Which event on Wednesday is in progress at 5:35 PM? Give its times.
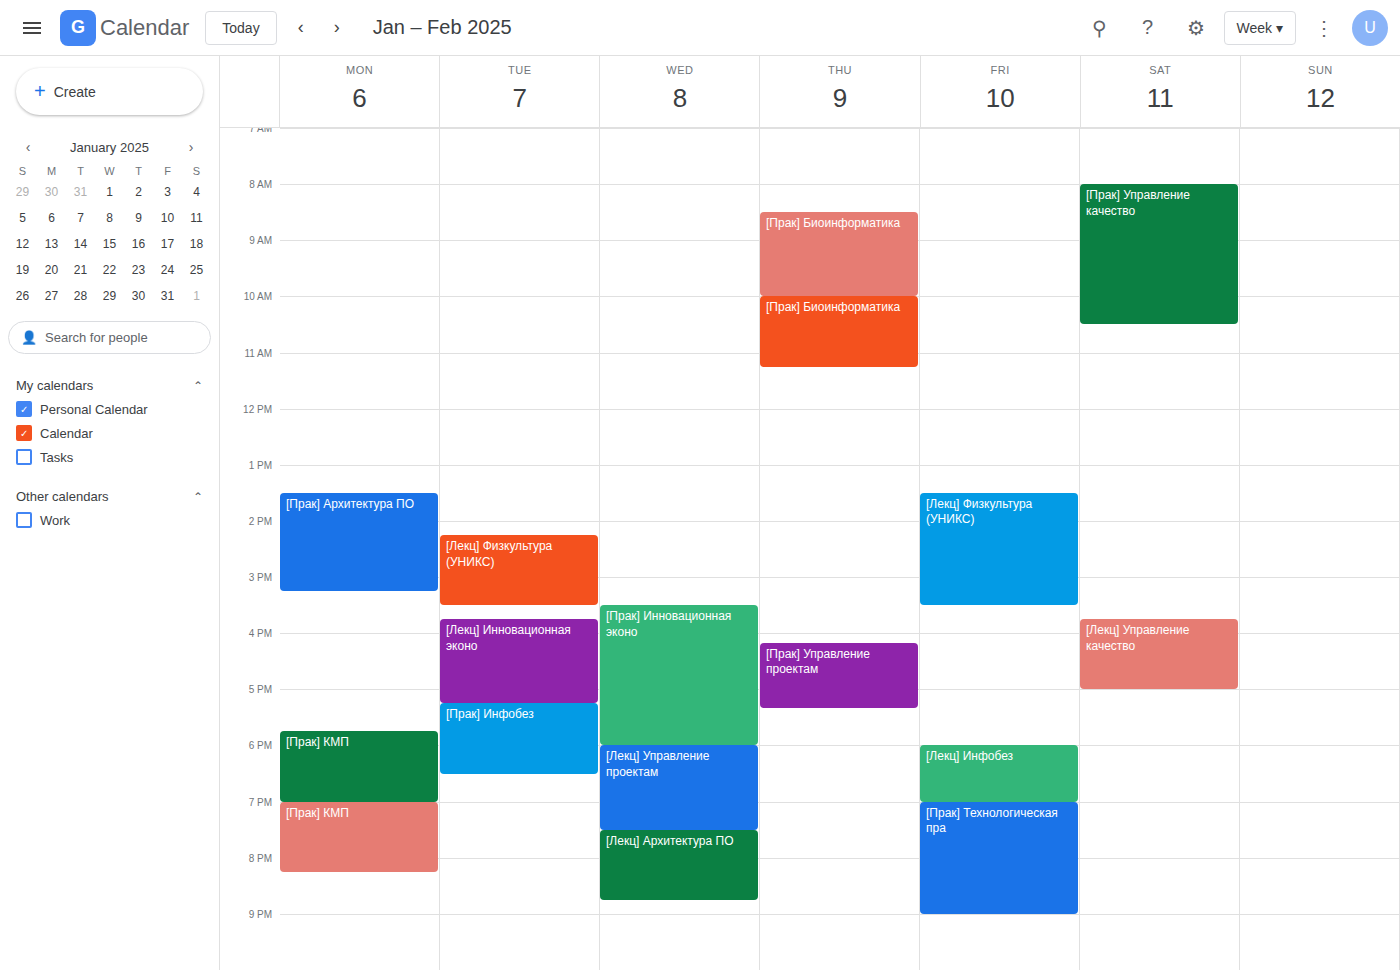
"[Прак] Инновационная эконо", 3:30 PM to 6:00 PM